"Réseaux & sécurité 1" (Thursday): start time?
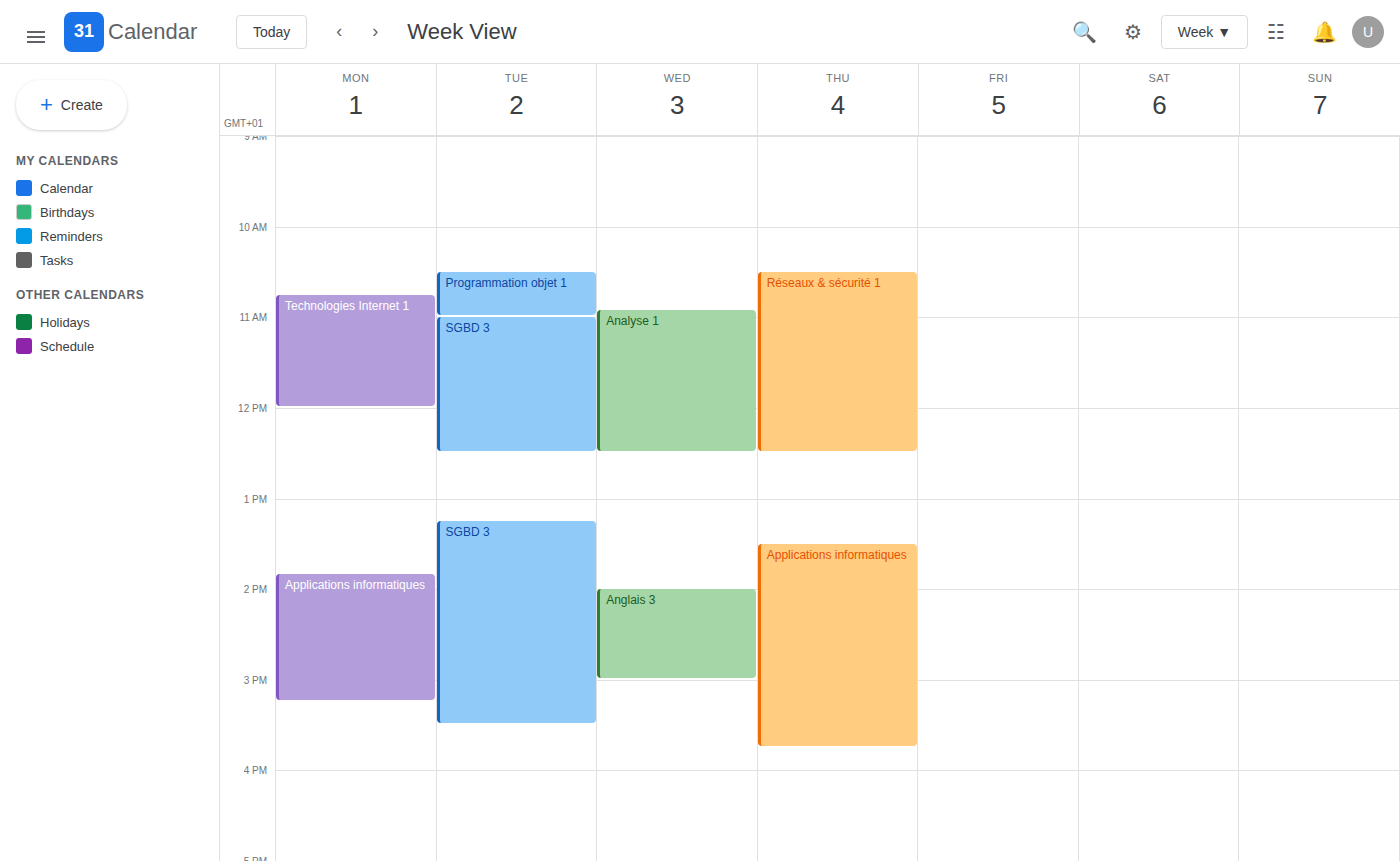
10:30 AM